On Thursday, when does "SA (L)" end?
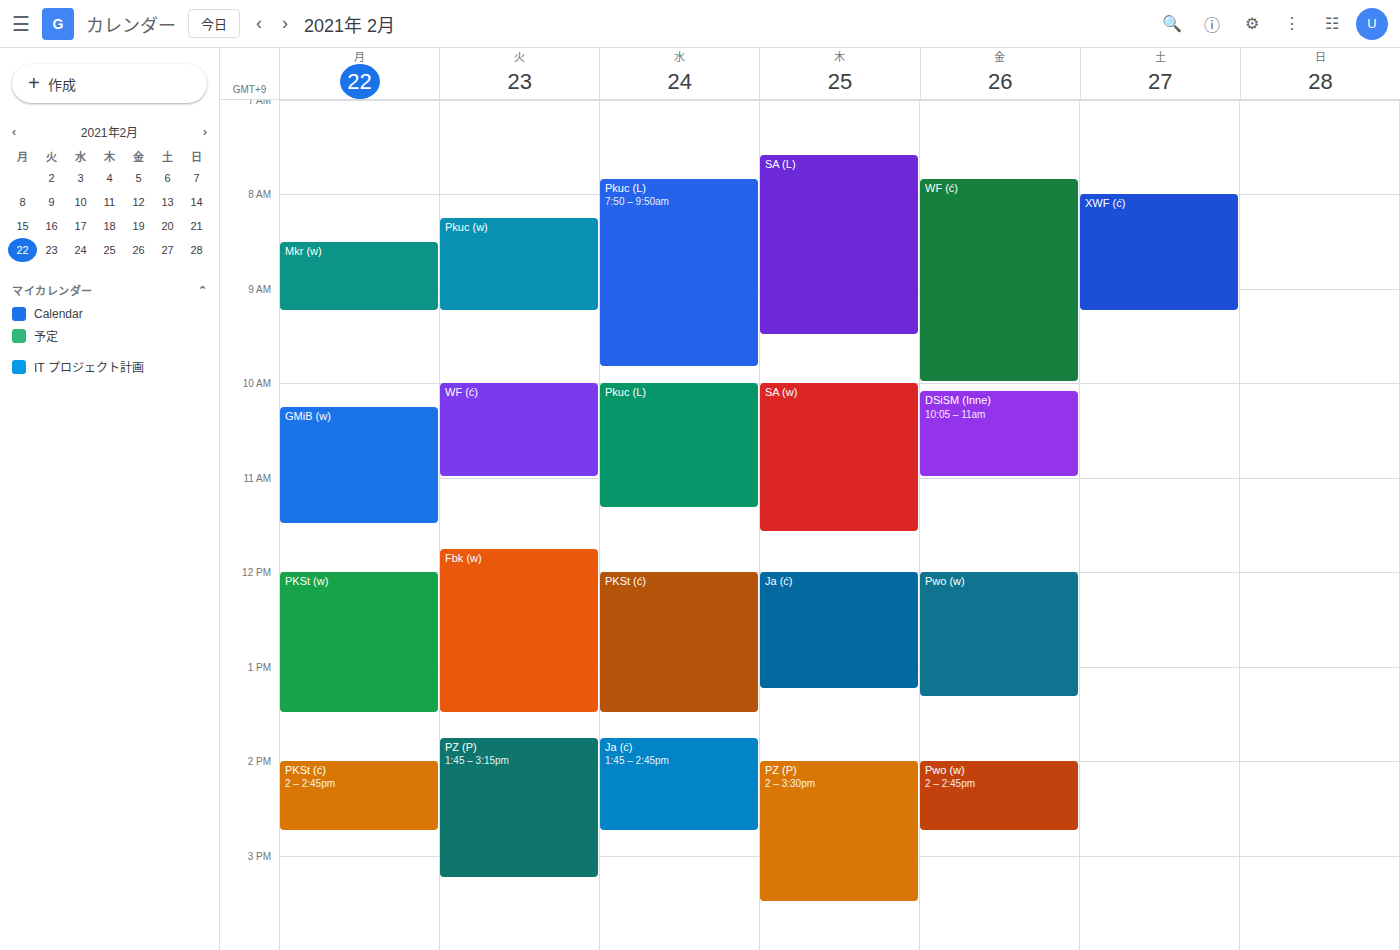
9:30 AM